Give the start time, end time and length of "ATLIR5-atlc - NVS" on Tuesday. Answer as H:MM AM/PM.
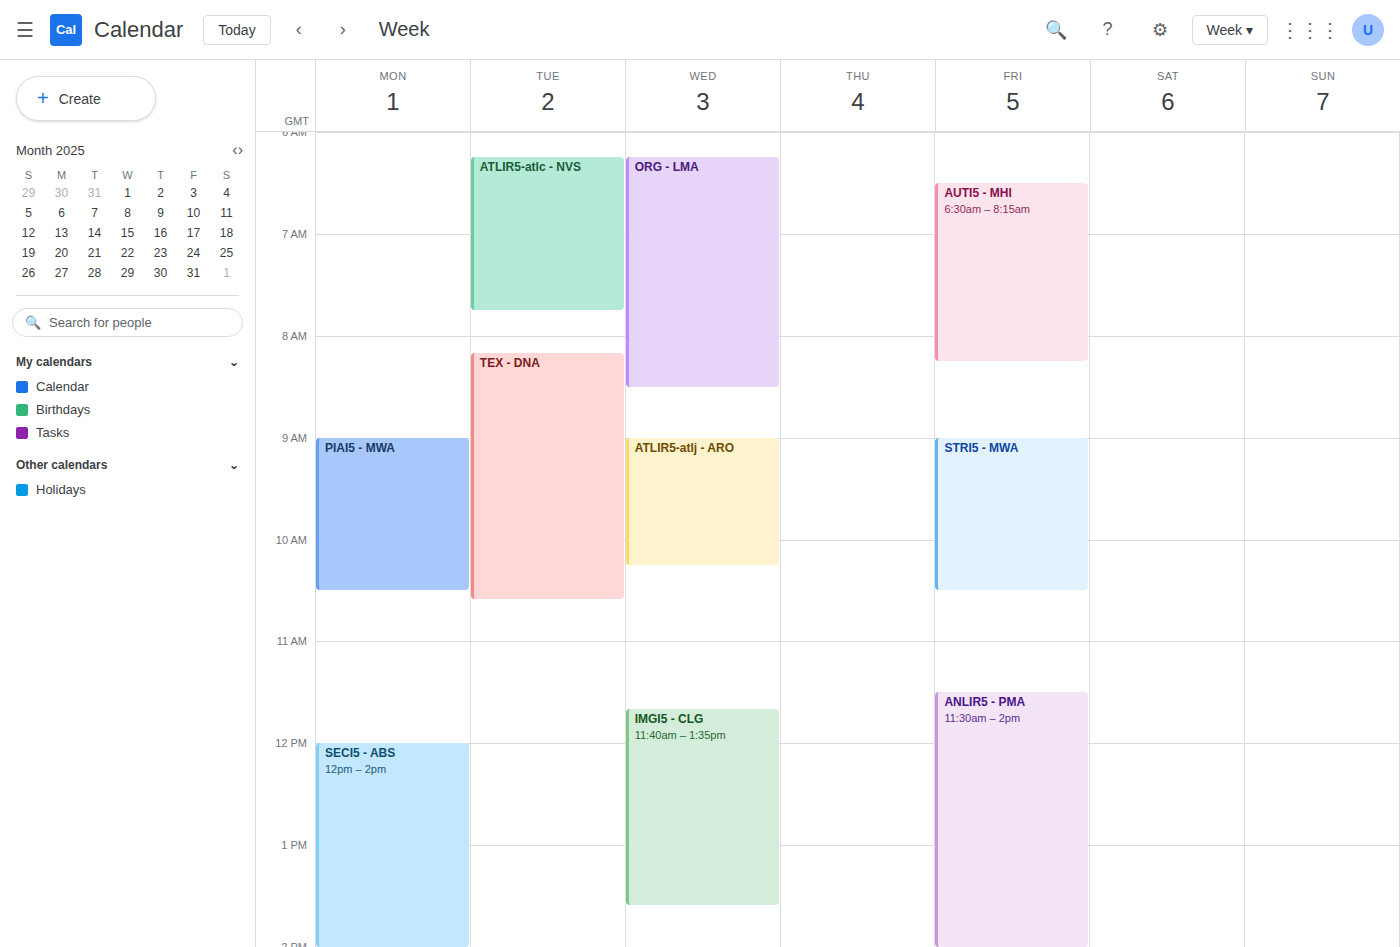
6:15 AM to 7:45 AM, 1 hour 30 minutes